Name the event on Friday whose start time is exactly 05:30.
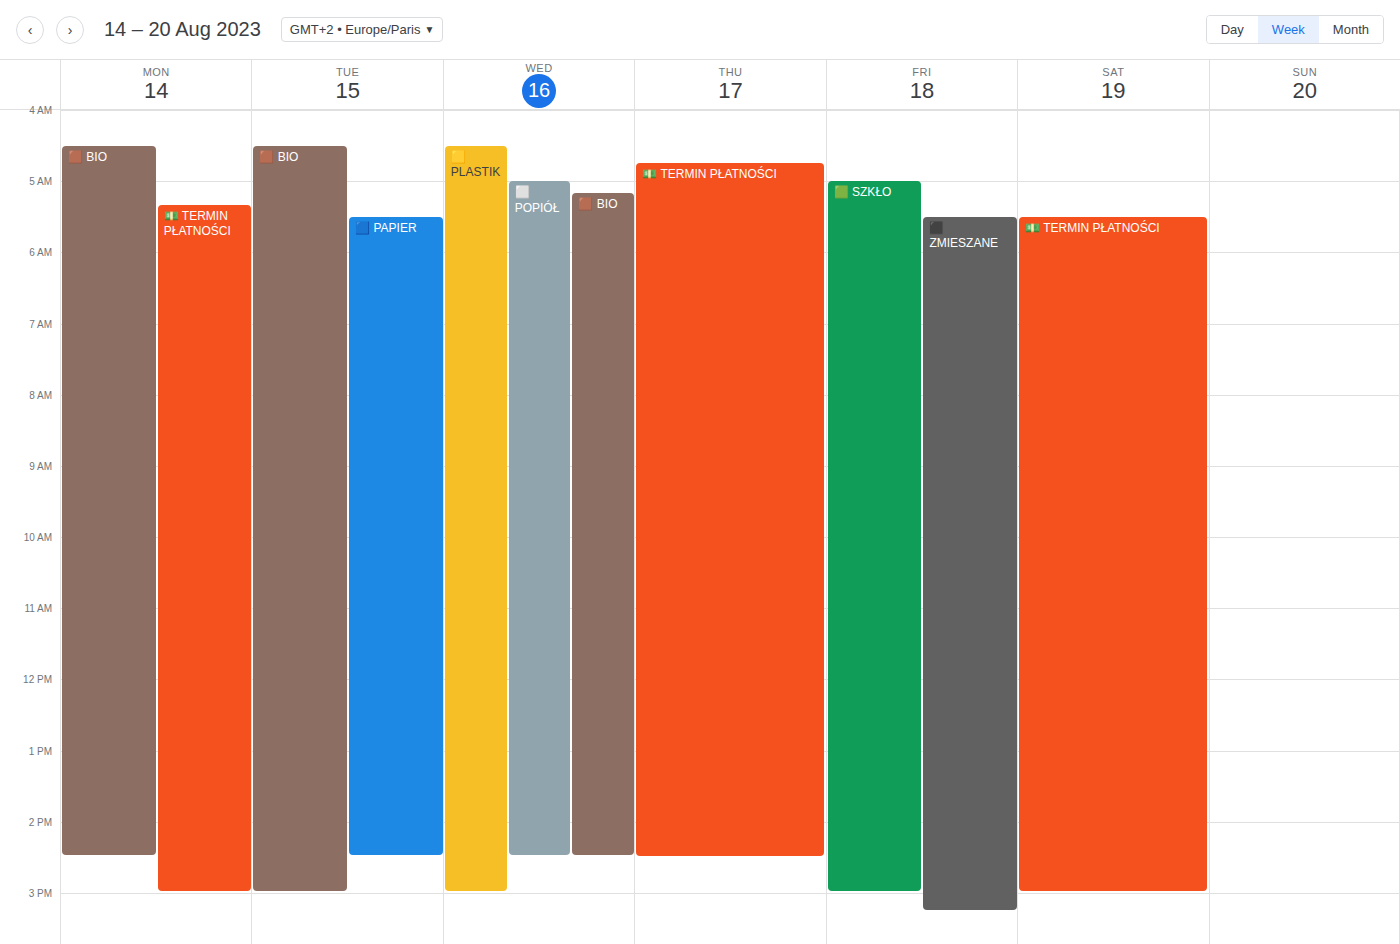
"⬛ ZMIESZANE"